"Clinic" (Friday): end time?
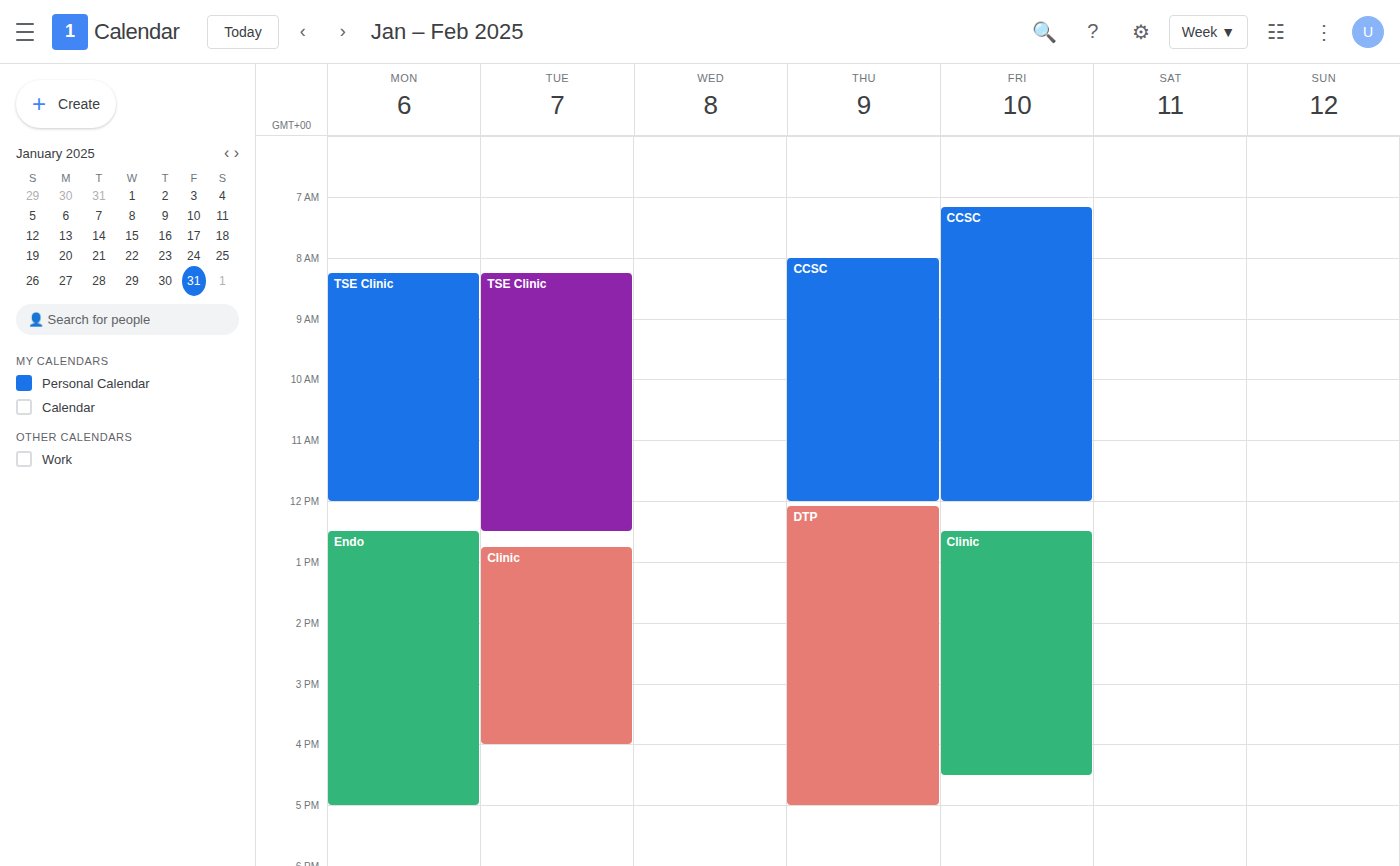
4:30 PM